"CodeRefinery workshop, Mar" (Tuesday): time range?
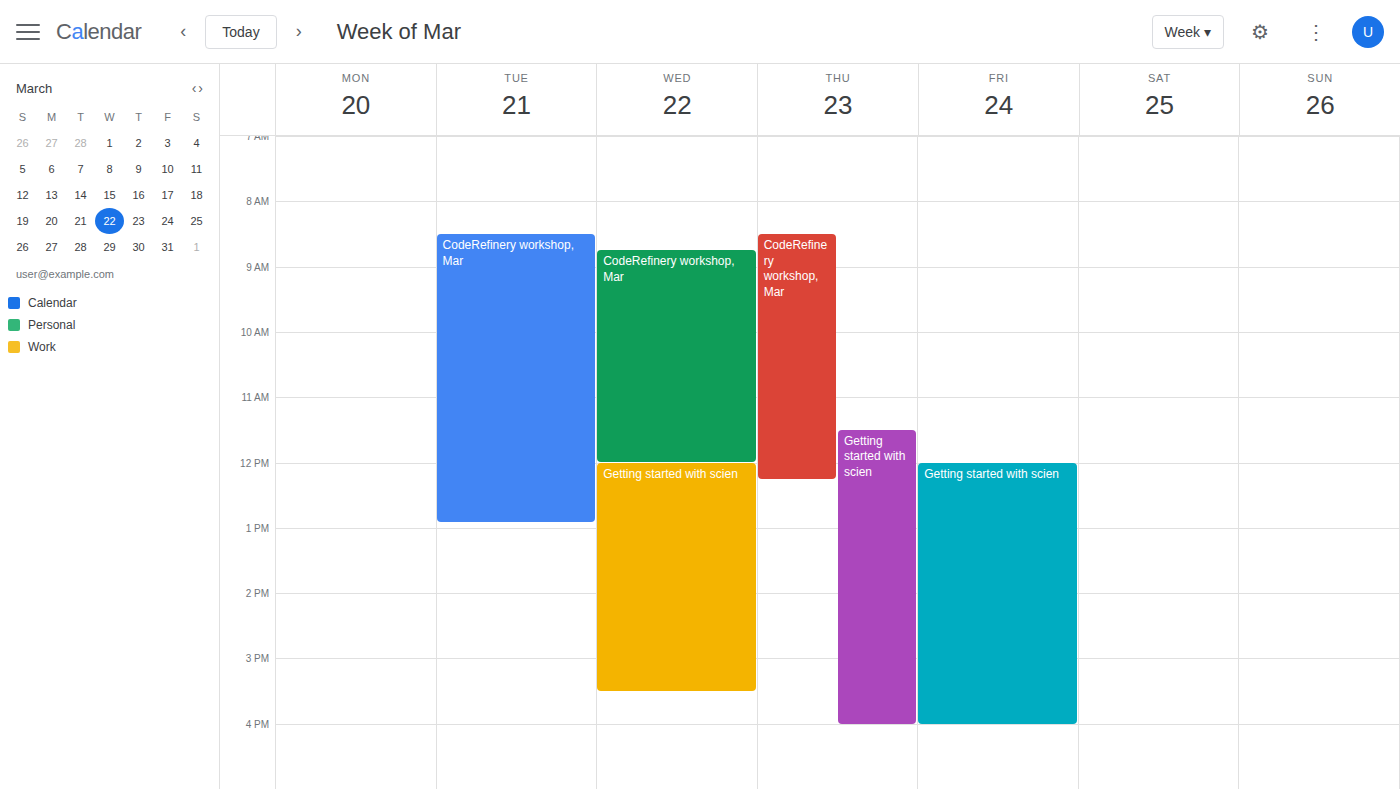
8:30 AM to 12:55 PM